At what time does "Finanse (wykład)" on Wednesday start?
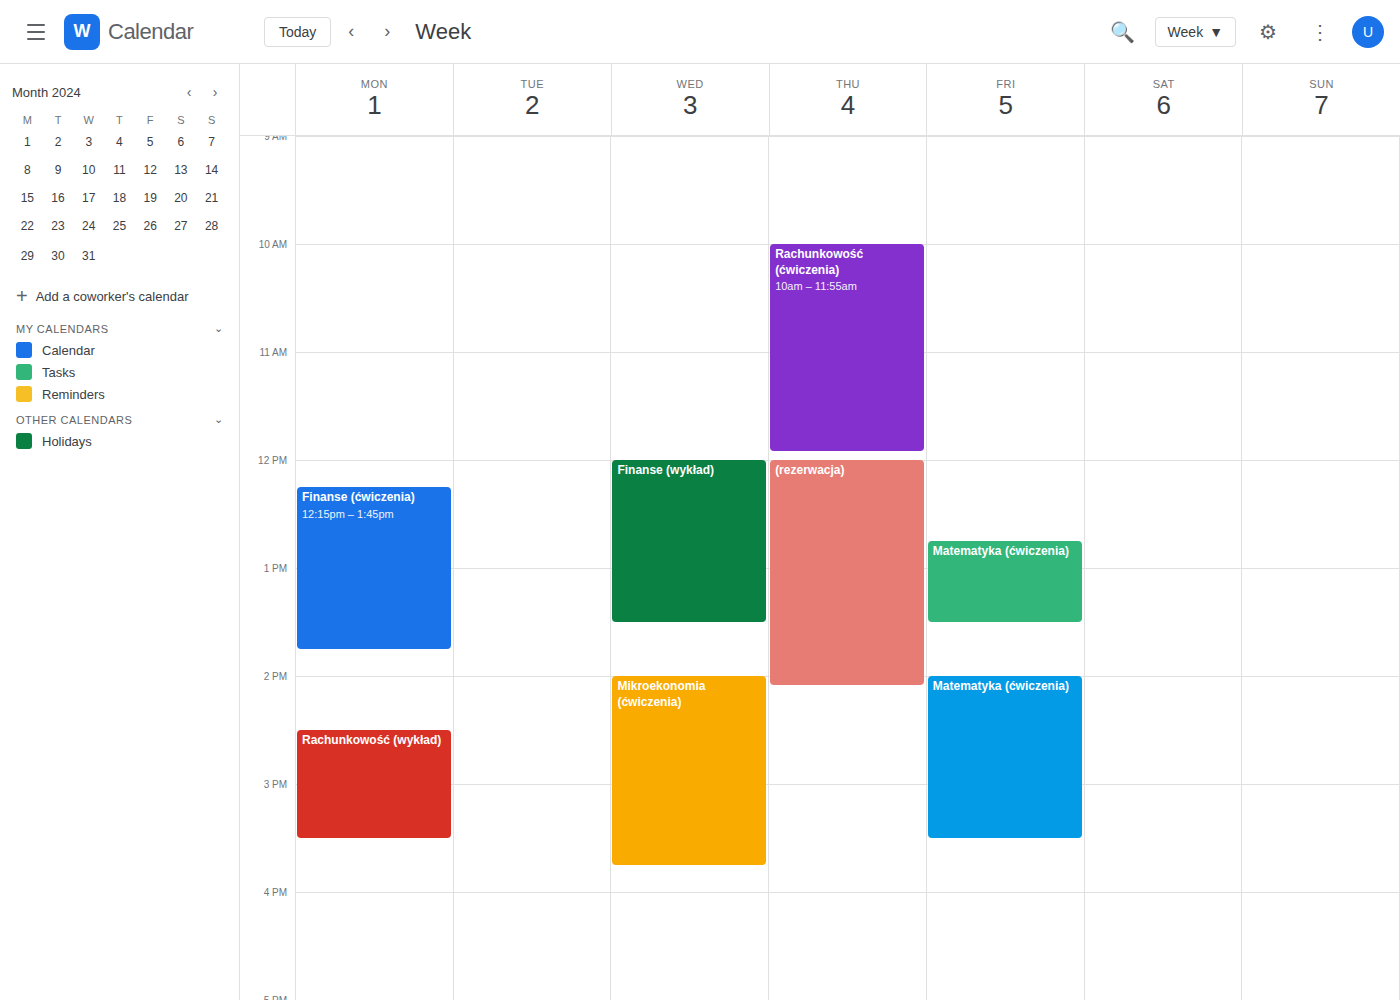
12:00 PM